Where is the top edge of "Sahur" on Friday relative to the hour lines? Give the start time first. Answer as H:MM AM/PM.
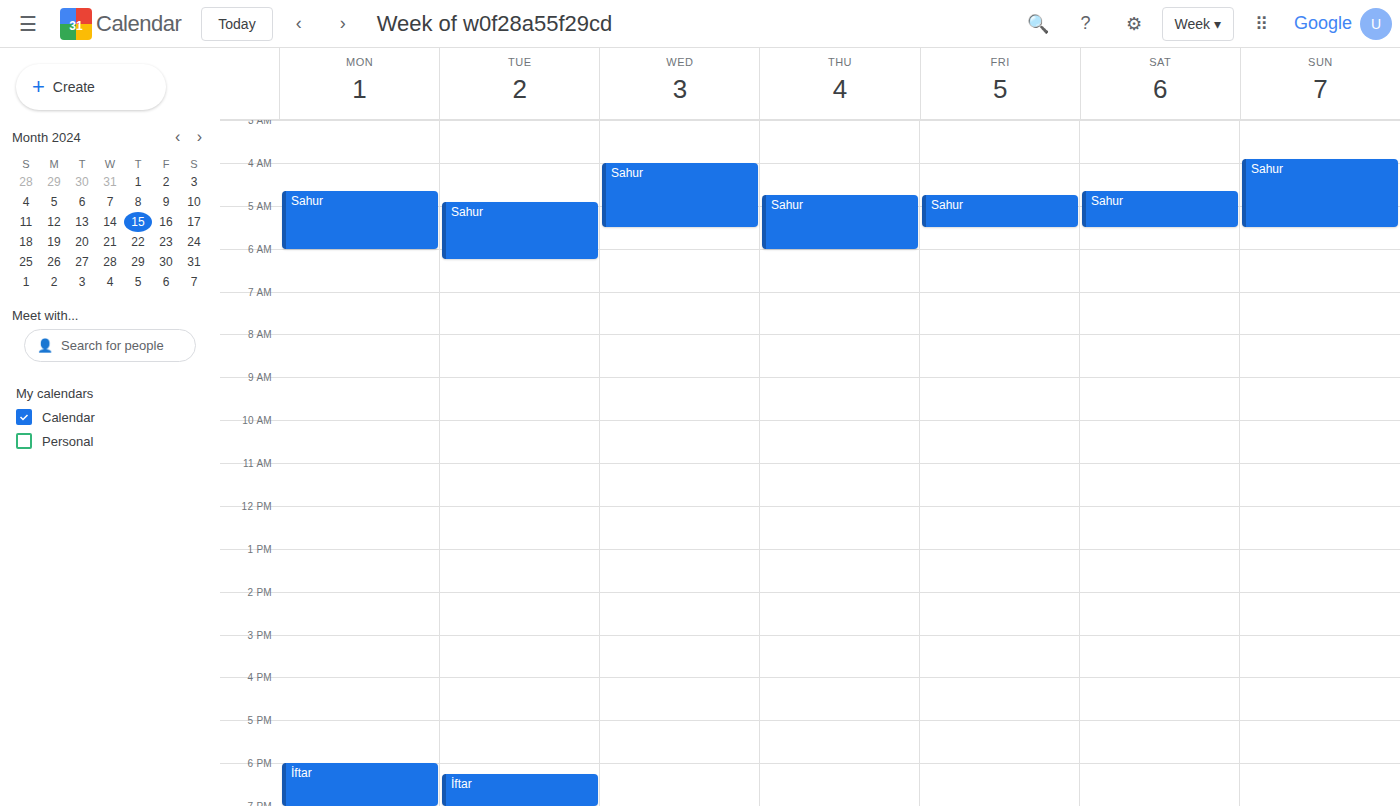
4:45 AM -- neither: three quarters of the way from the 4 AM line to the 5 AM line.